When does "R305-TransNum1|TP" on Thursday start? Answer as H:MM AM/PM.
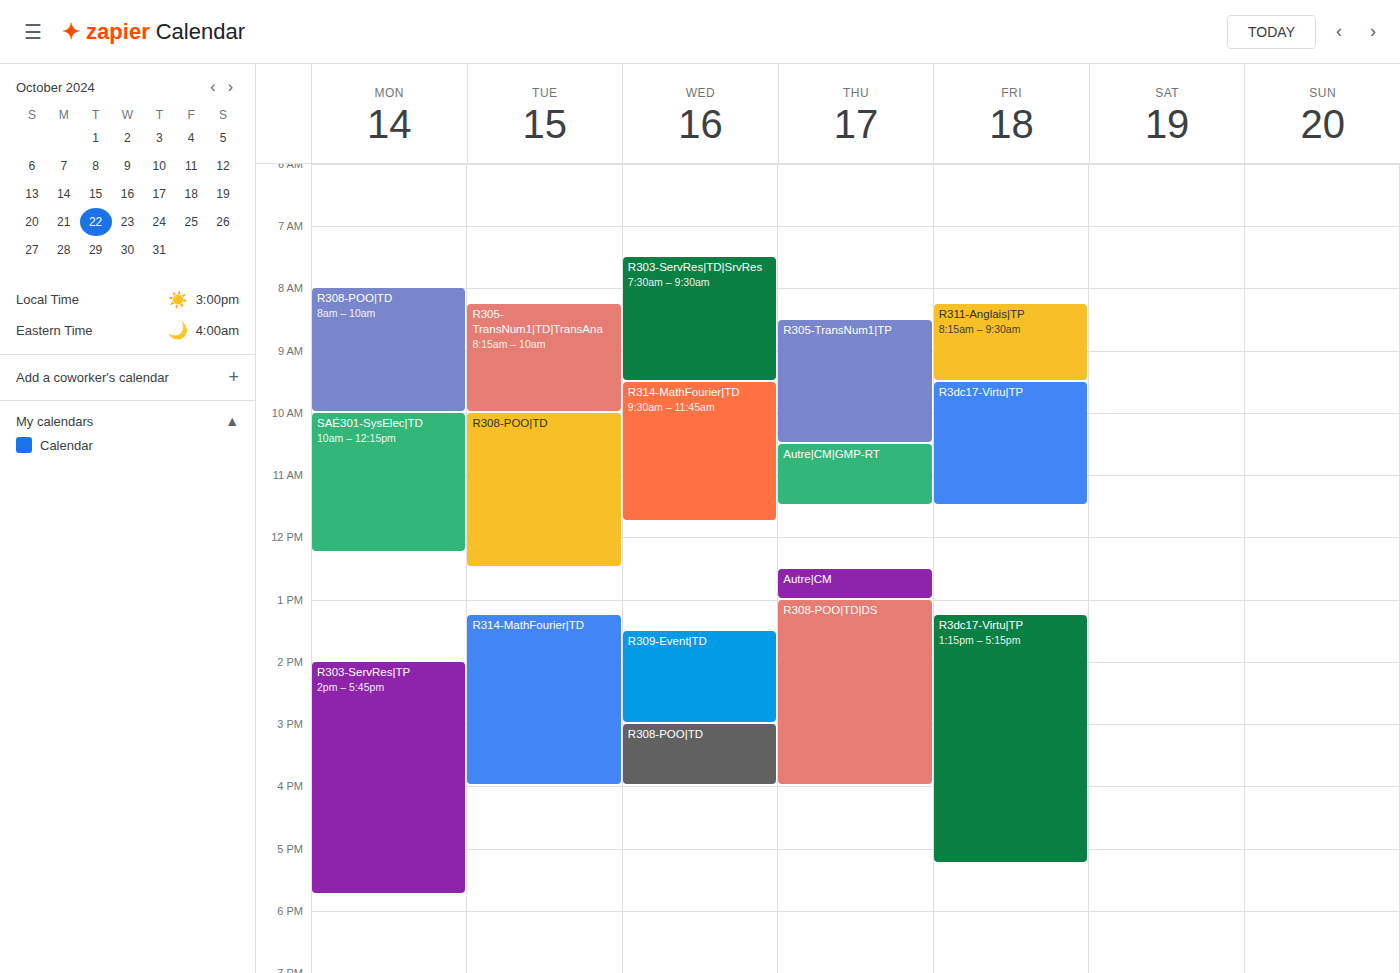
8:30 AM